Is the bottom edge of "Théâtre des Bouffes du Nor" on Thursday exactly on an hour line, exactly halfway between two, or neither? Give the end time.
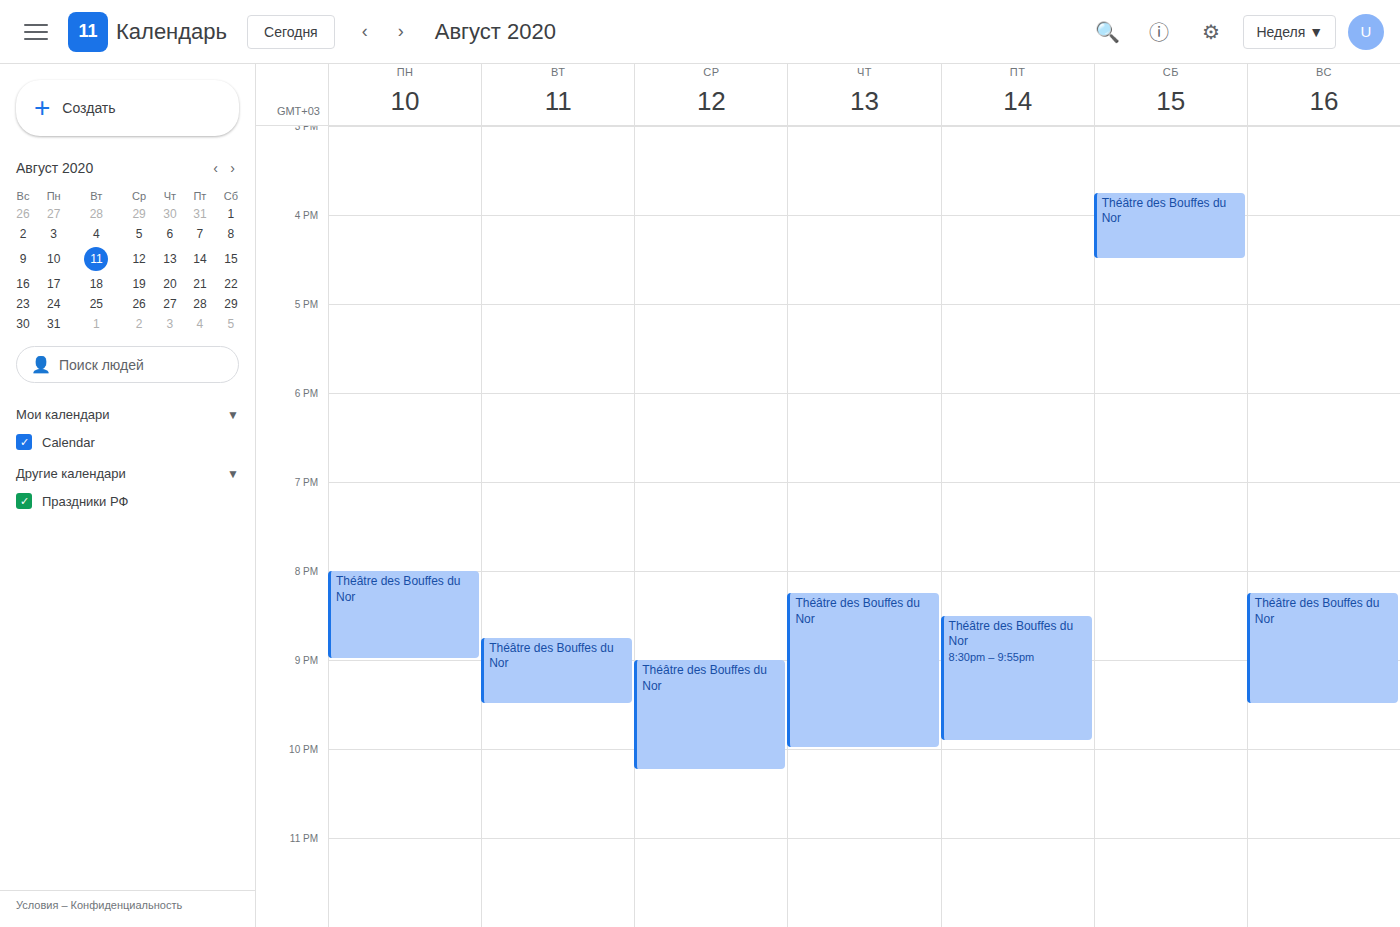
22:00 -- exactly on the 22:00 line.